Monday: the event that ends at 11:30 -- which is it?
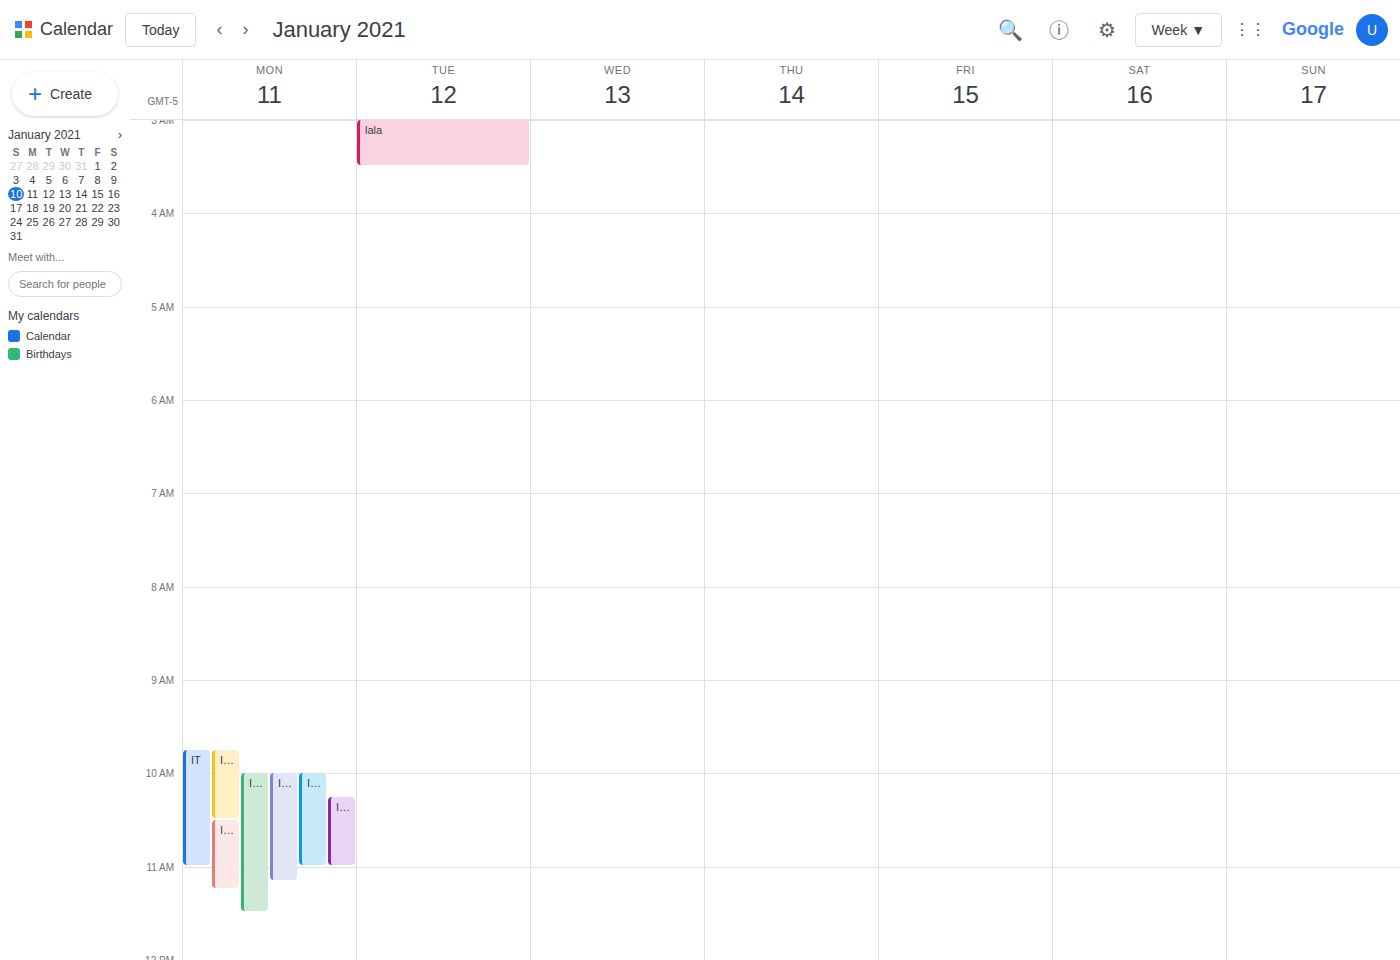
"ITKK"